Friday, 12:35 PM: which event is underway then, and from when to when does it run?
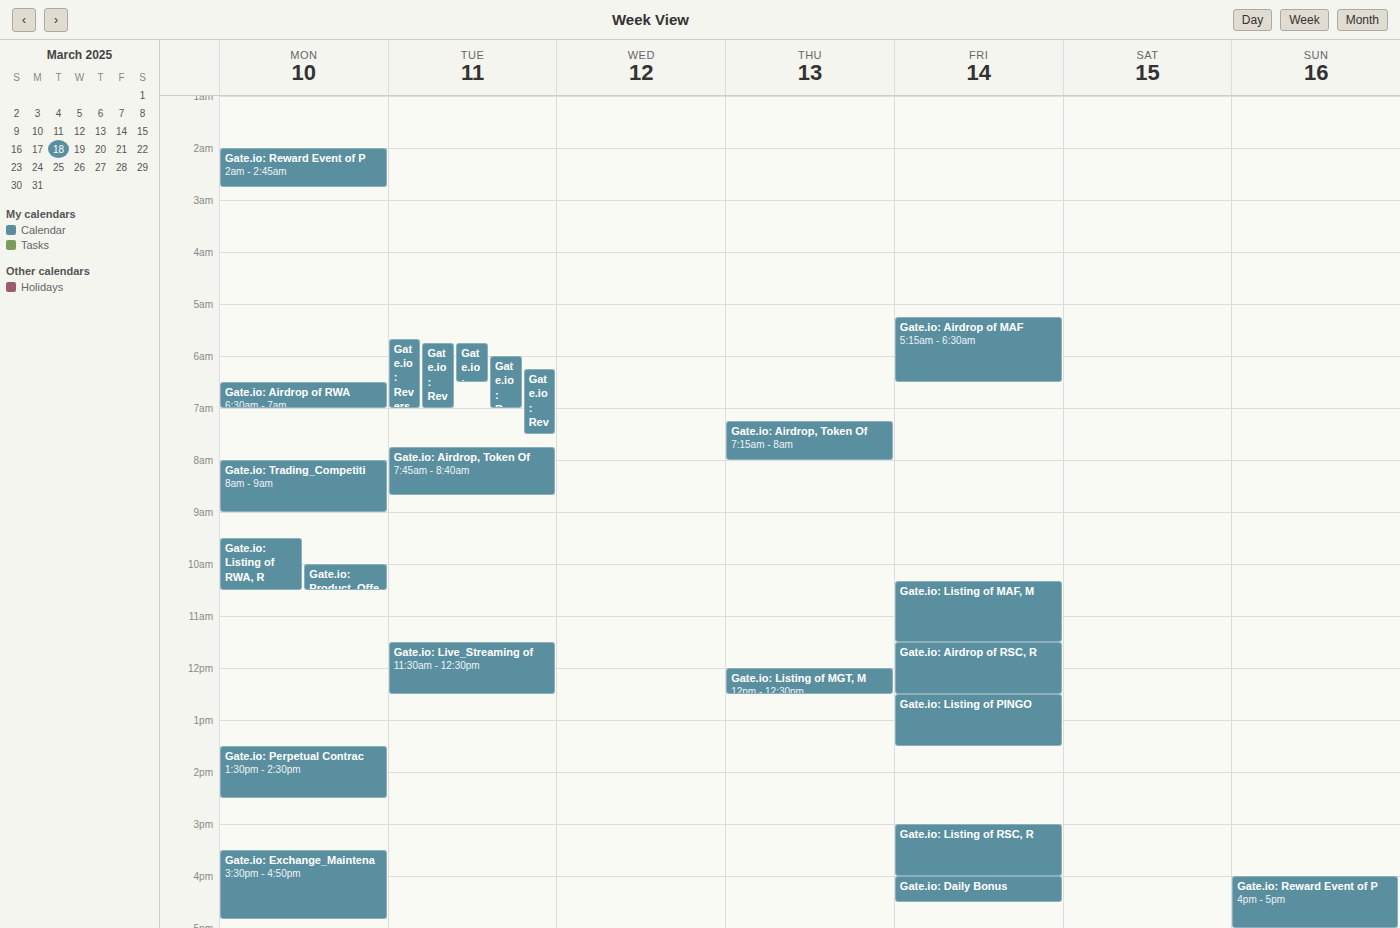
"Gate.io: Listing of PINGO", 12:30 PM to 1:30 PM